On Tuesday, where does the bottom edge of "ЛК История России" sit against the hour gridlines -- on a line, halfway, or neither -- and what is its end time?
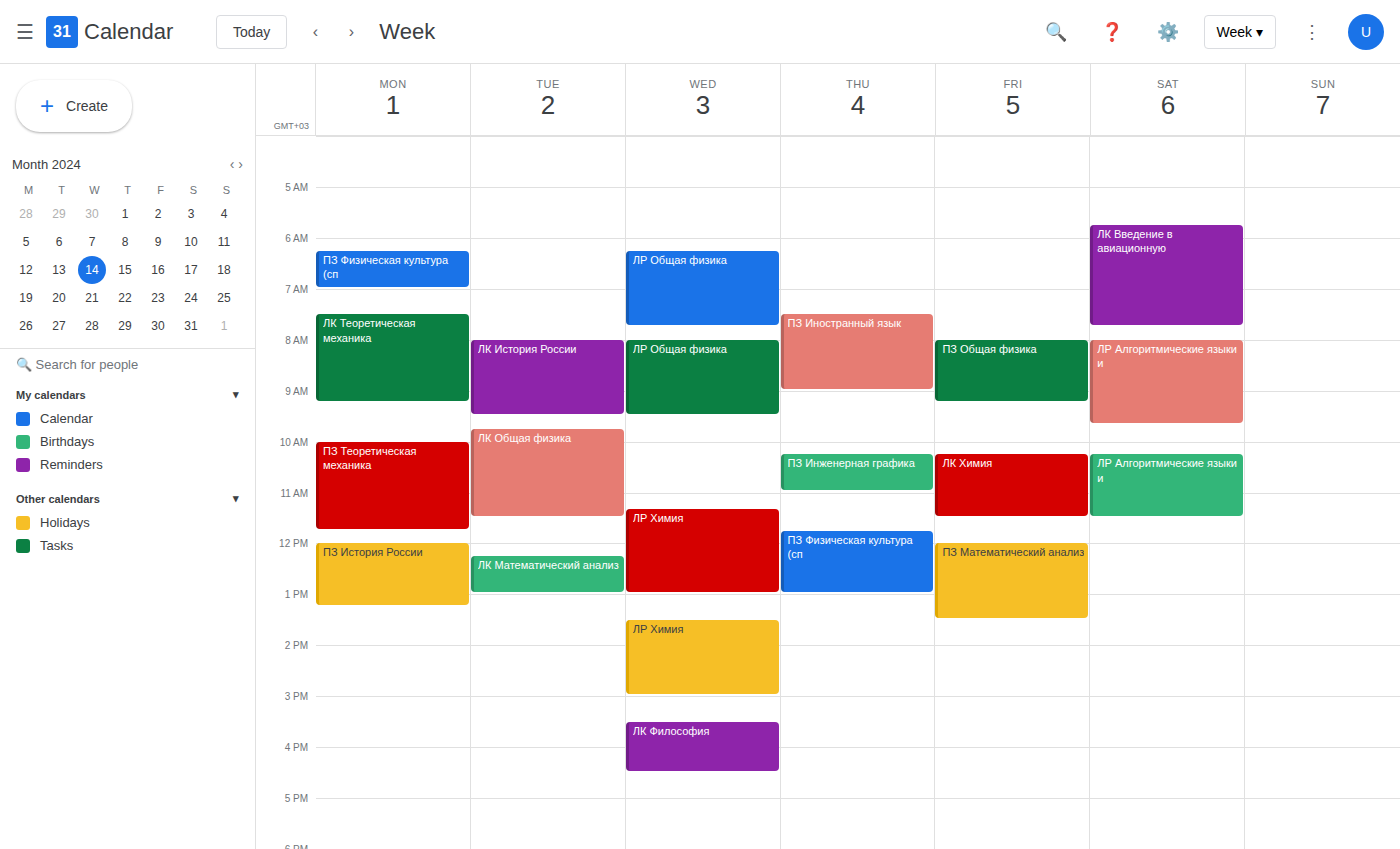
9:30 AM -- halfway between the 9 AM and 10 AM lines.